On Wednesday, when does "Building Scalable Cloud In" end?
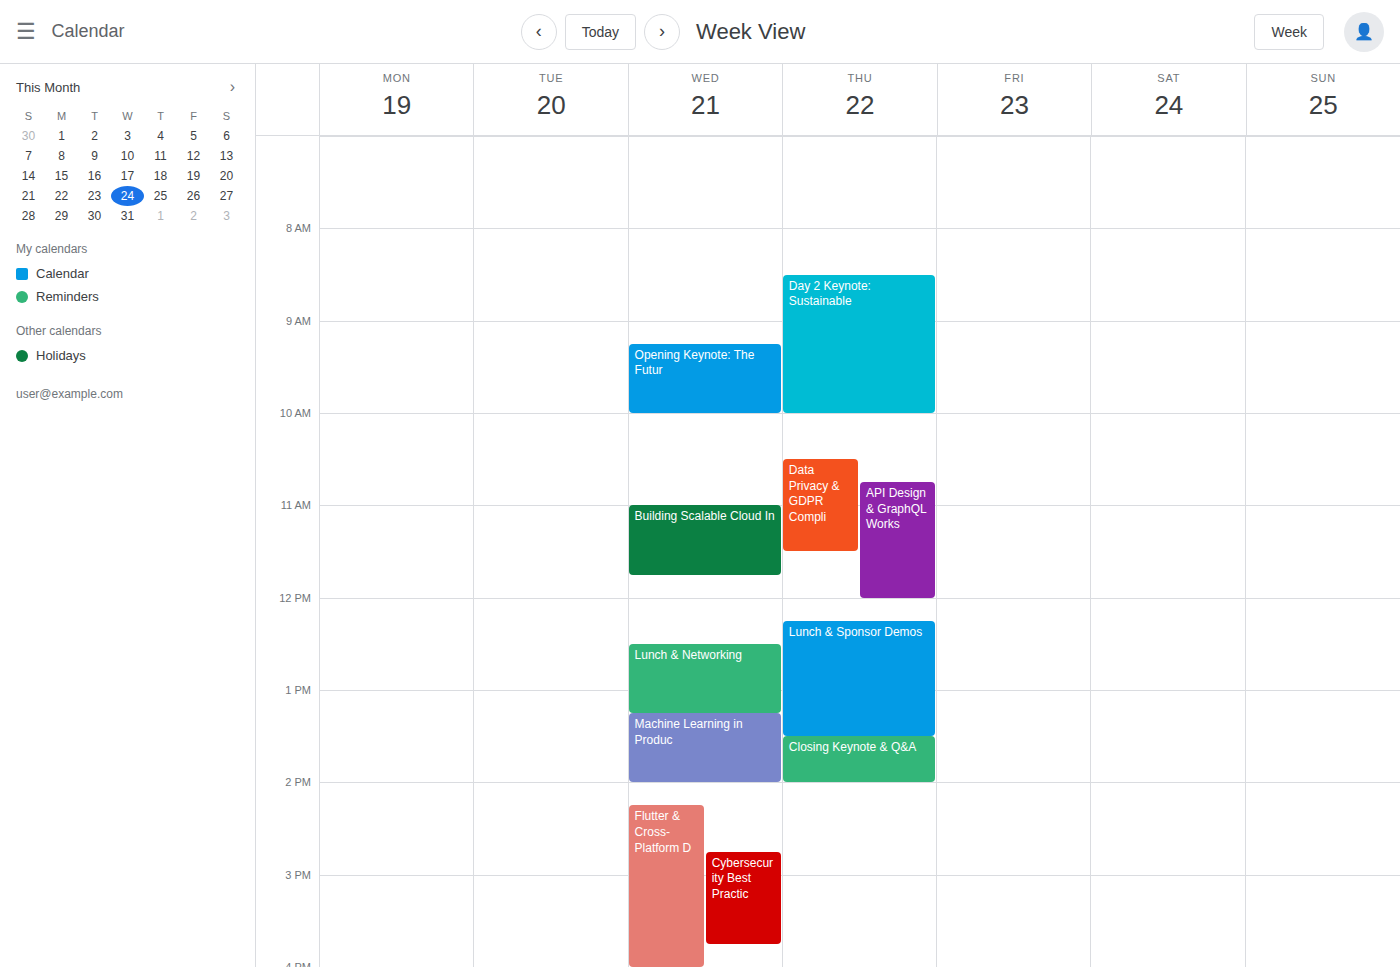
11:45 AM